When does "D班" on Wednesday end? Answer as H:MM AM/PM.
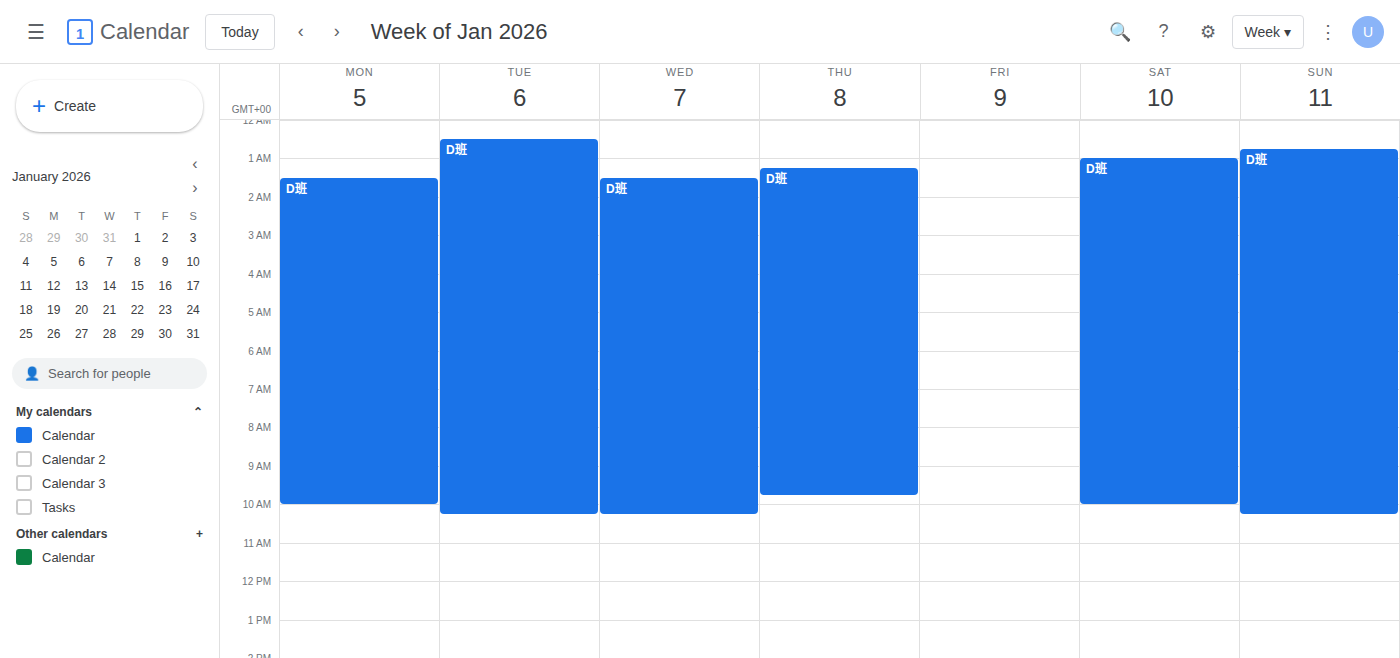
10:15 AM